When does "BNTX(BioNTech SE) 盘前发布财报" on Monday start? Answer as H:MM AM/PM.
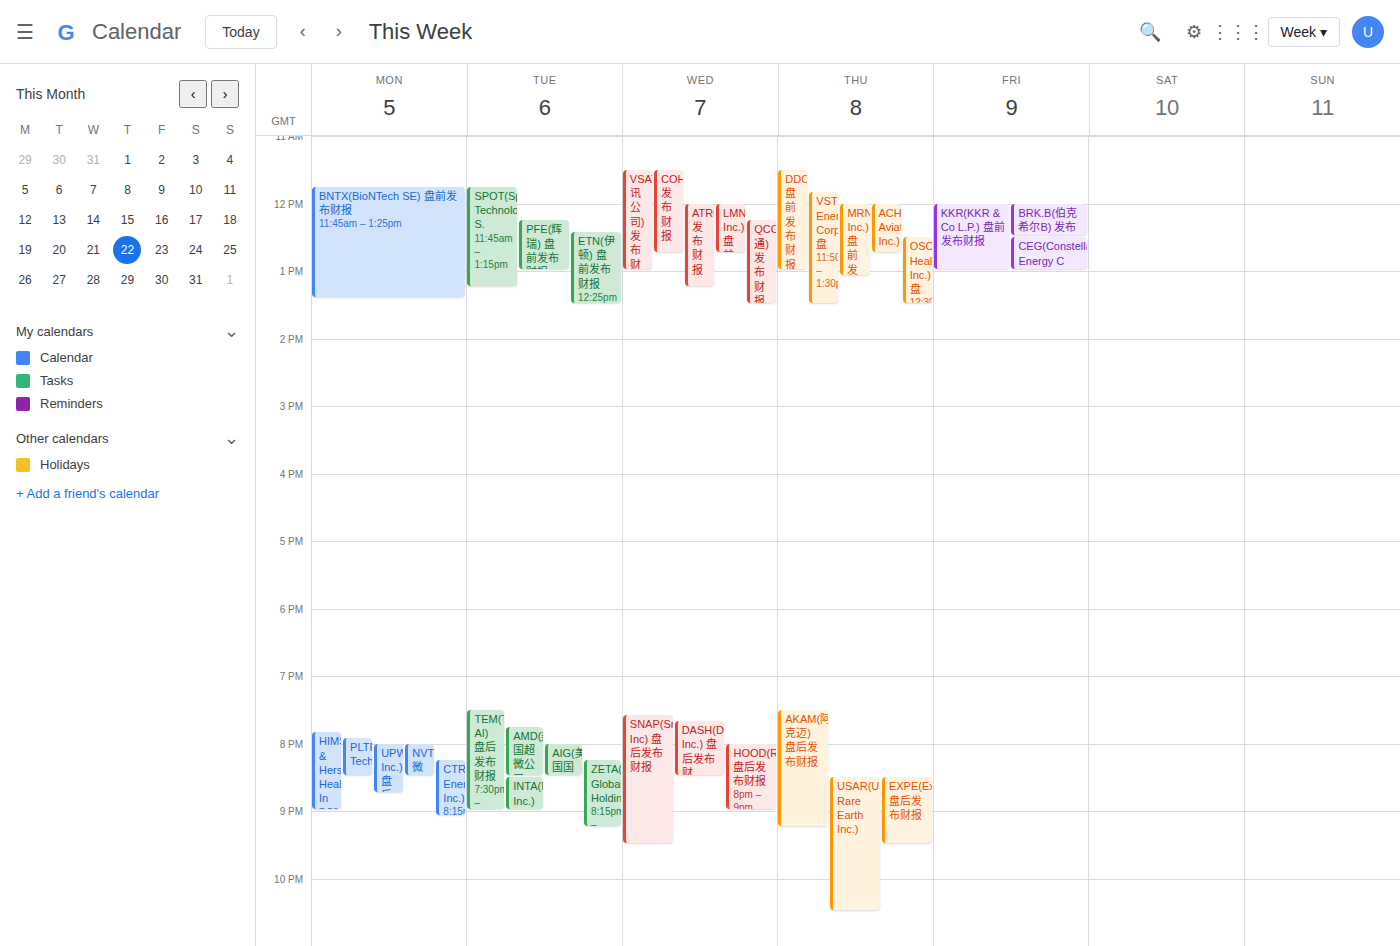
11:45 AM